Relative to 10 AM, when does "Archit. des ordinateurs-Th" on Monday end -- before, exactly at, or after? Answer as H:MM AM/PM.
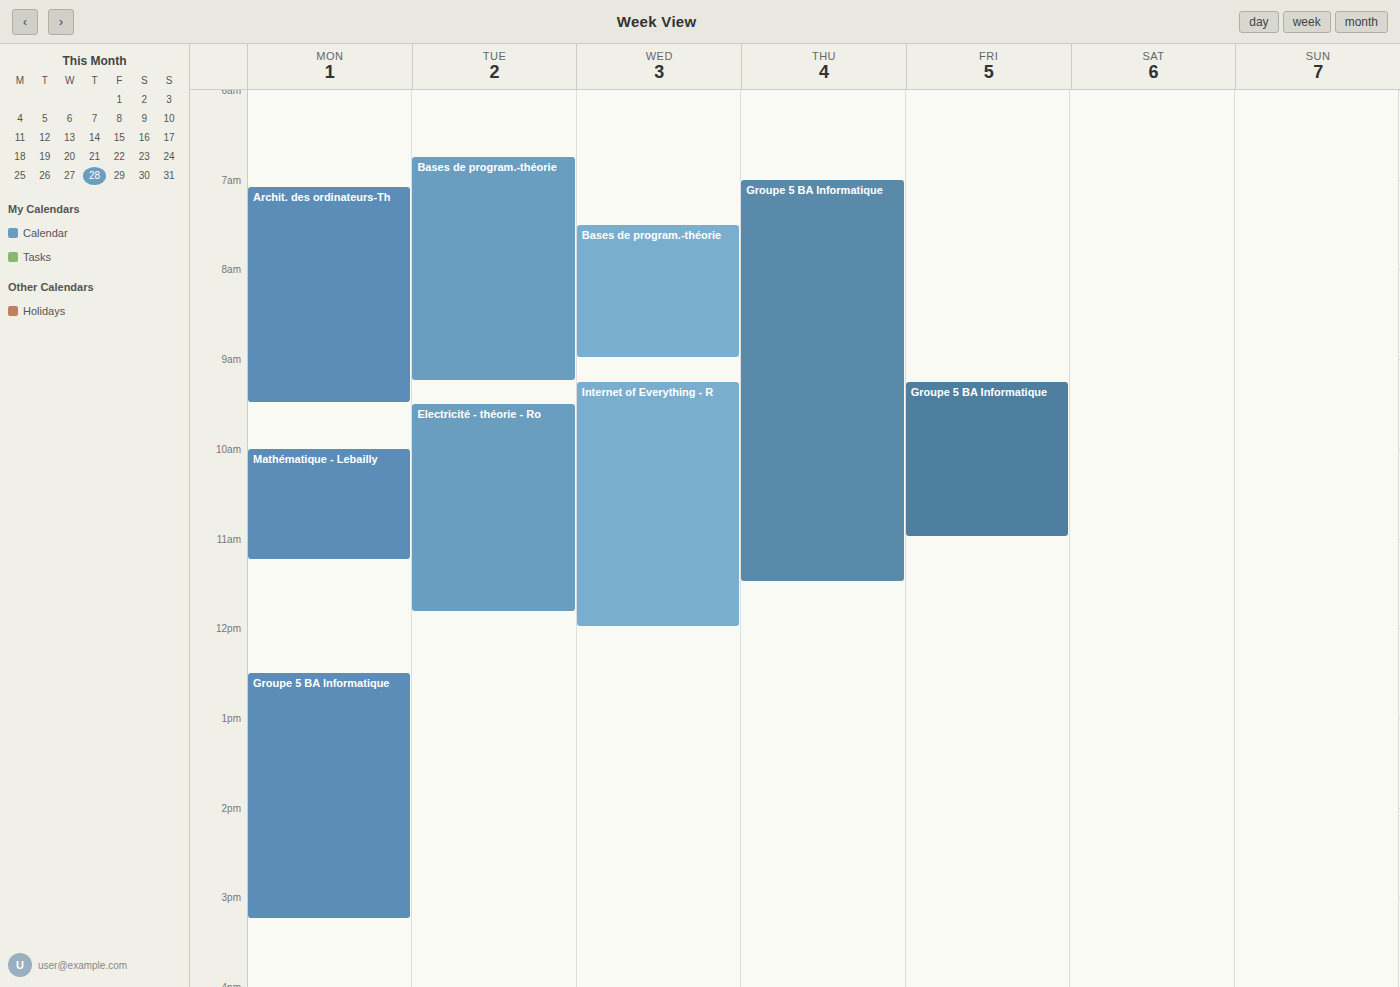
9:30 AM -- before 10 AM, 30 minutes above the 10 AM line.